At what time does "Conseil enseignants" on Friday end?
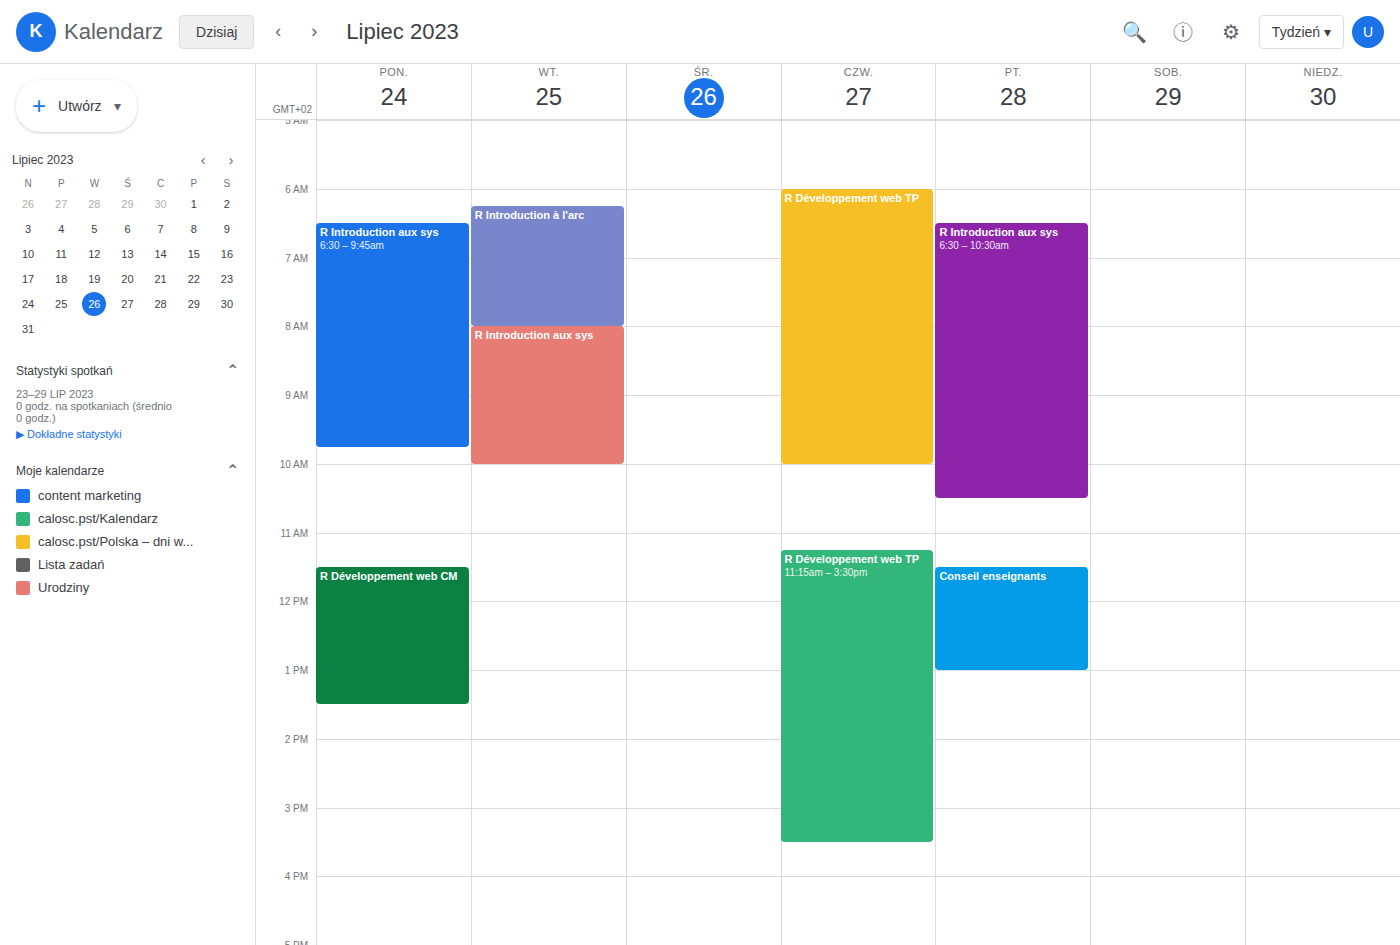
1:00 PM